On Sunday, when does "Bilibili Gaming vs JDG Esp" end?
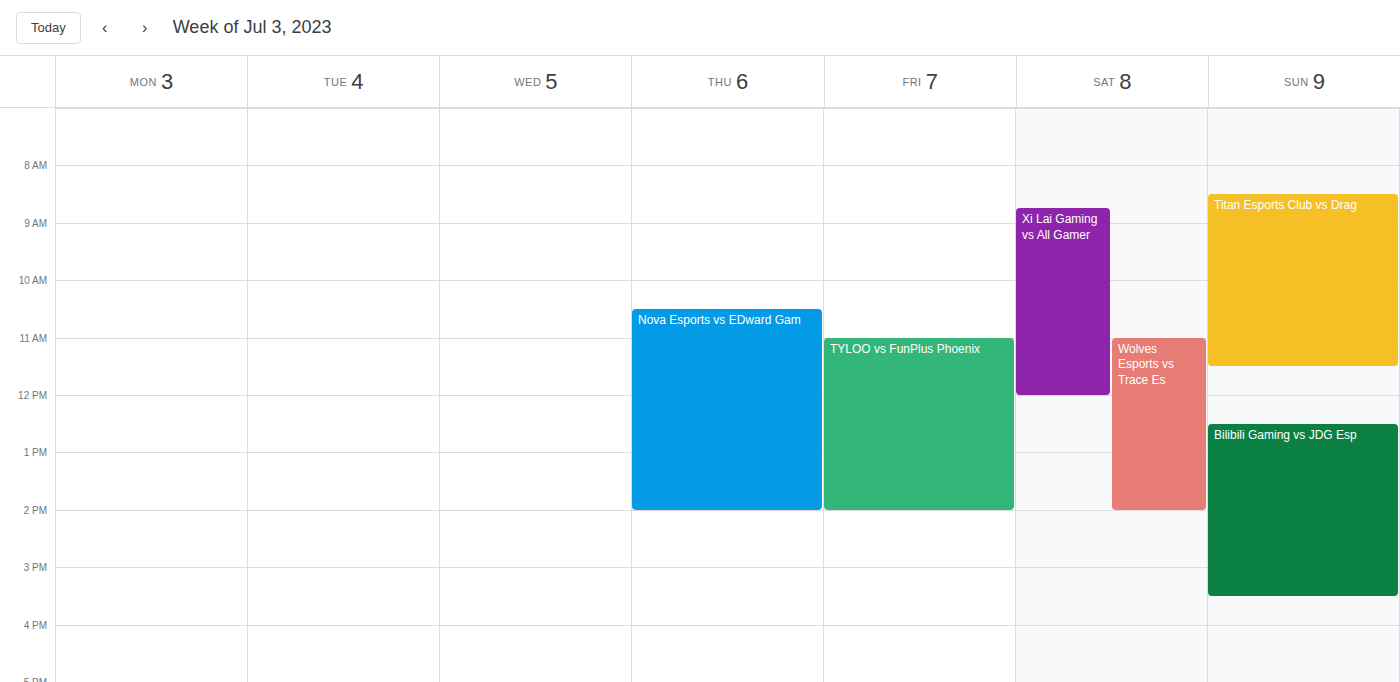
3:30 PM